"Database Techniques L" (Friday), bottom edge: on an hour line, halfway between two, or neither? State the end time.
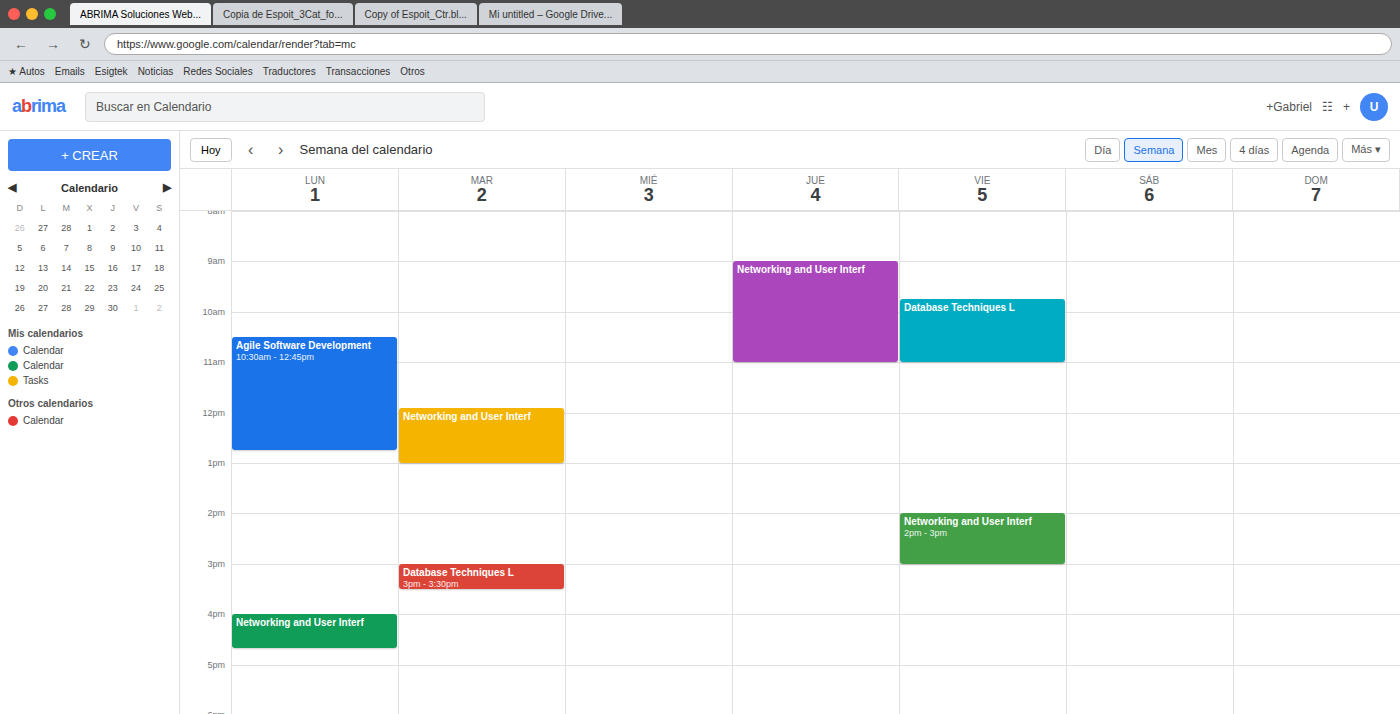
11:00 -- exactly on the 11:00 line.